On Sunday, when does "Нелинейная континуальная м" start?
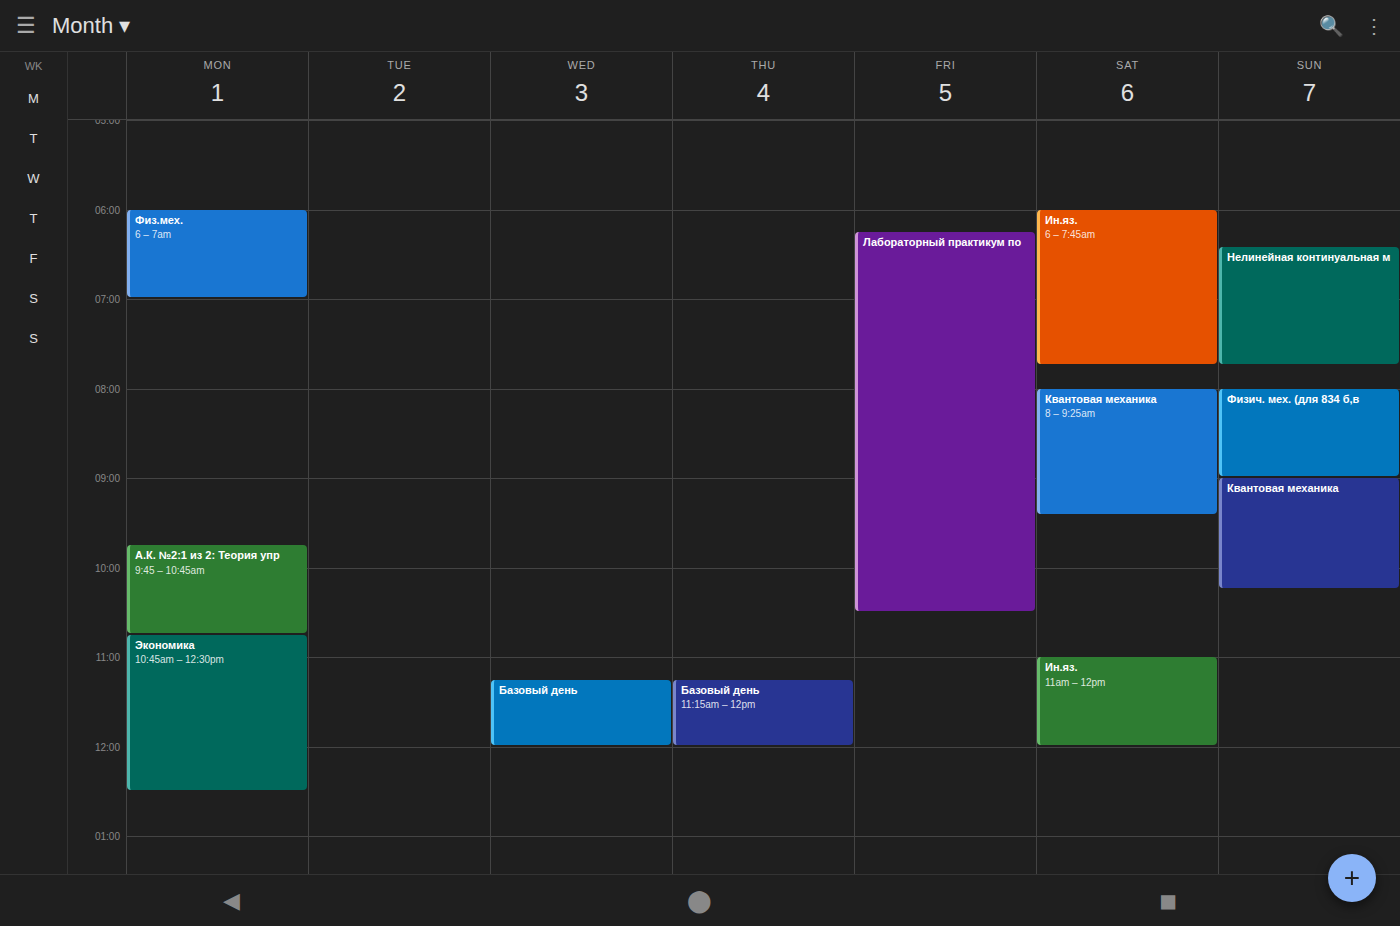
6:25 AM